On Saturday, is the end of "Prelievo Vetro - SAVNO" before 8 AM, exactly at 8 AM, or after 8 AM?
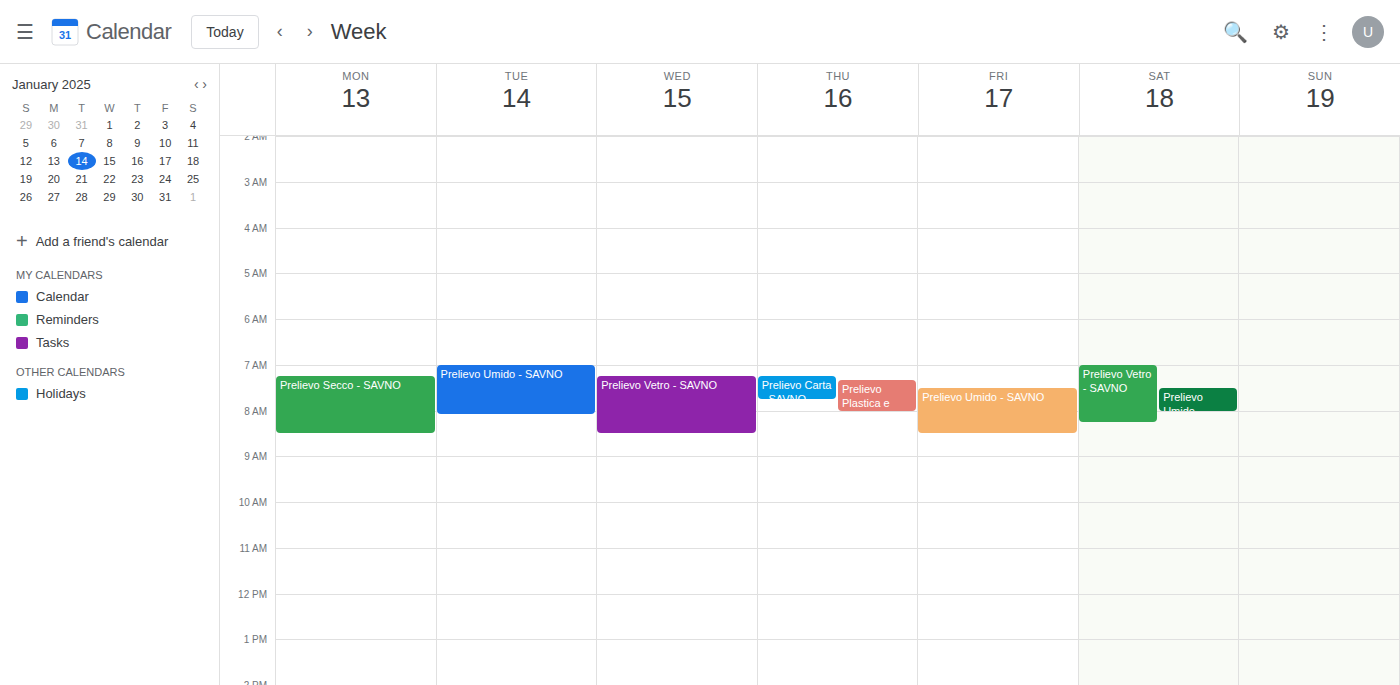
8:15 AM -- after 8 AM, 15 minutes below the 8 AM line.